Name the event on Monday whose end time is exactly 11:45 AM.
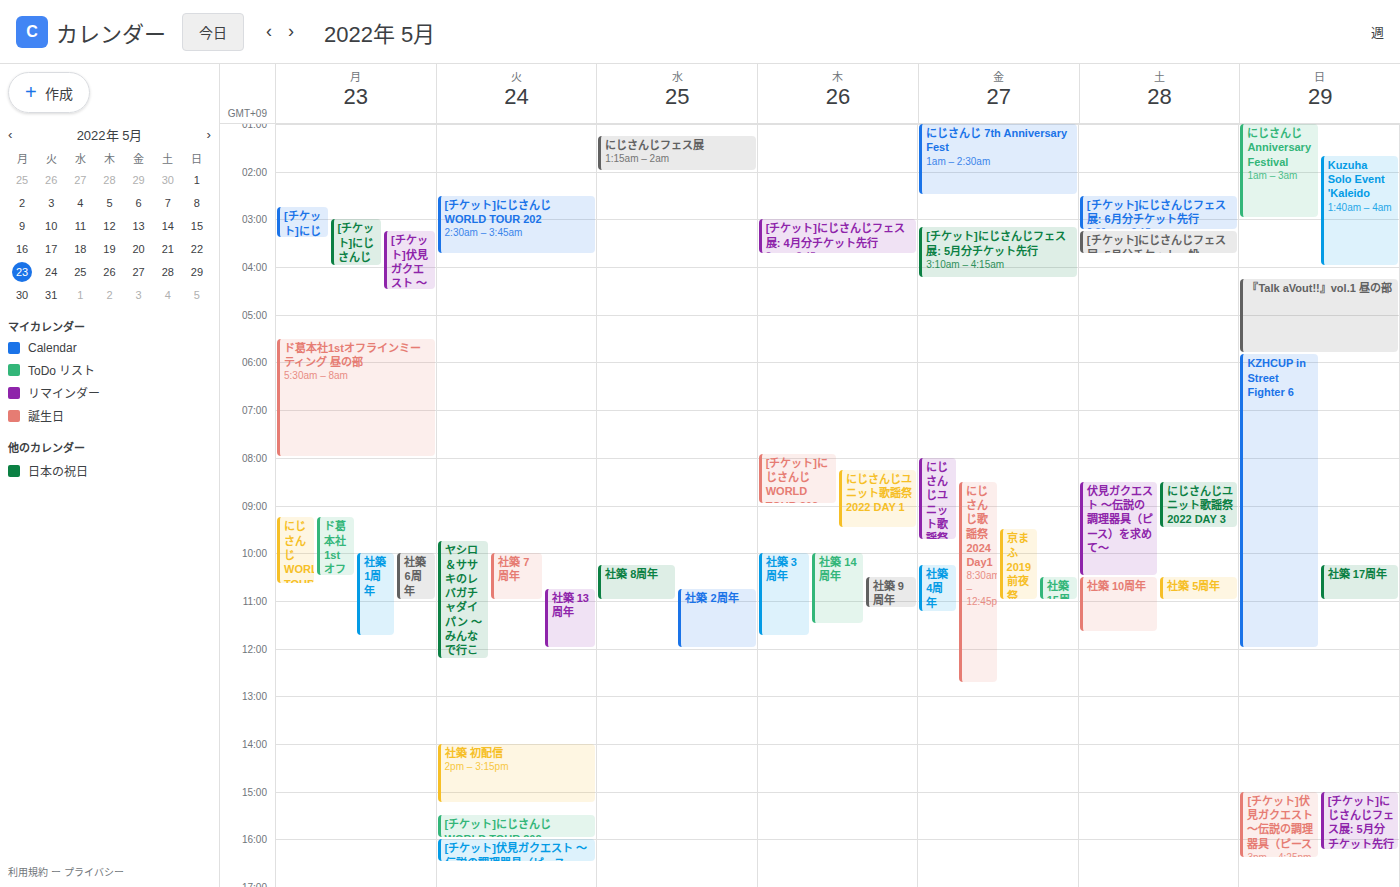
"社築 1周年"